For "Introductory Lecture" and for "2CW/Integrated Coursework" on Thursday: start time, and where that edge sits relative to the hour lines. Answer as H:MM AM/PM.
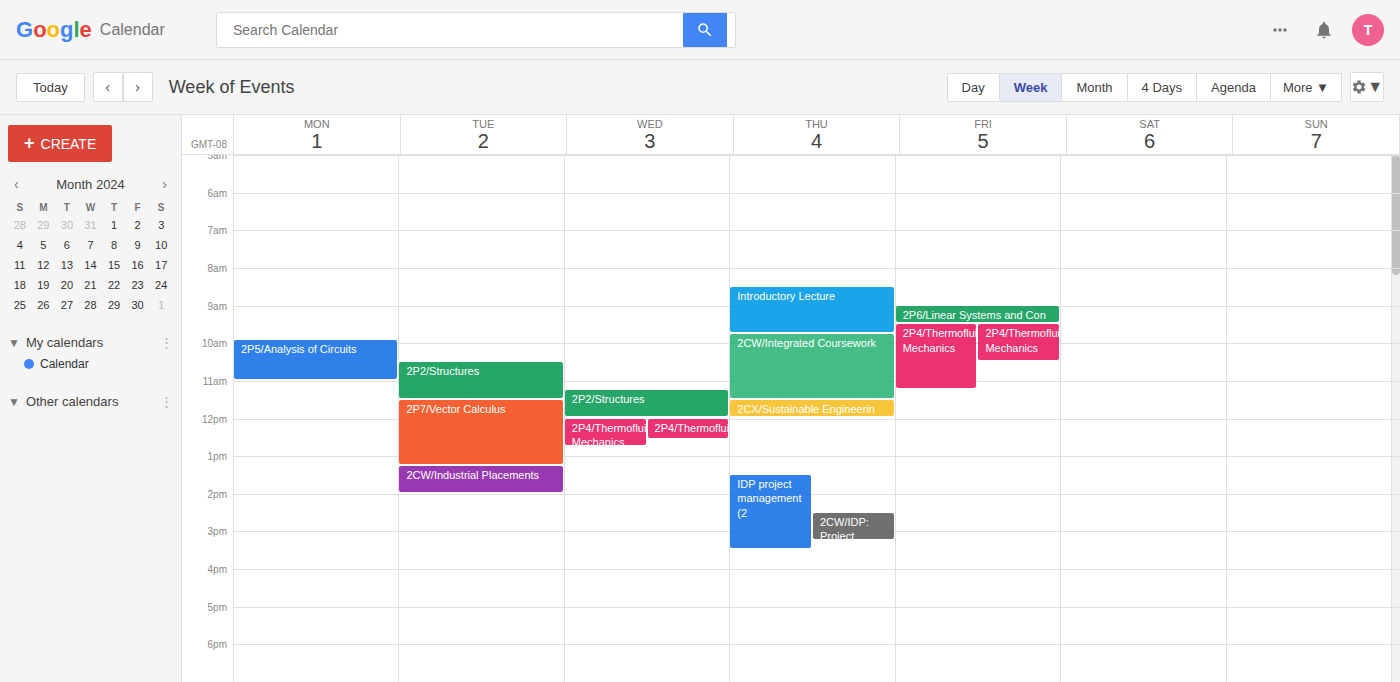
"Introductory Lecture": 8:30 AM, halfway between the 8 AM and 9 AM lines. "2CW/Integrated Coursework": 9:45 AM, neither: three quarters of the way from the 9 AM line to the 10 AM line.